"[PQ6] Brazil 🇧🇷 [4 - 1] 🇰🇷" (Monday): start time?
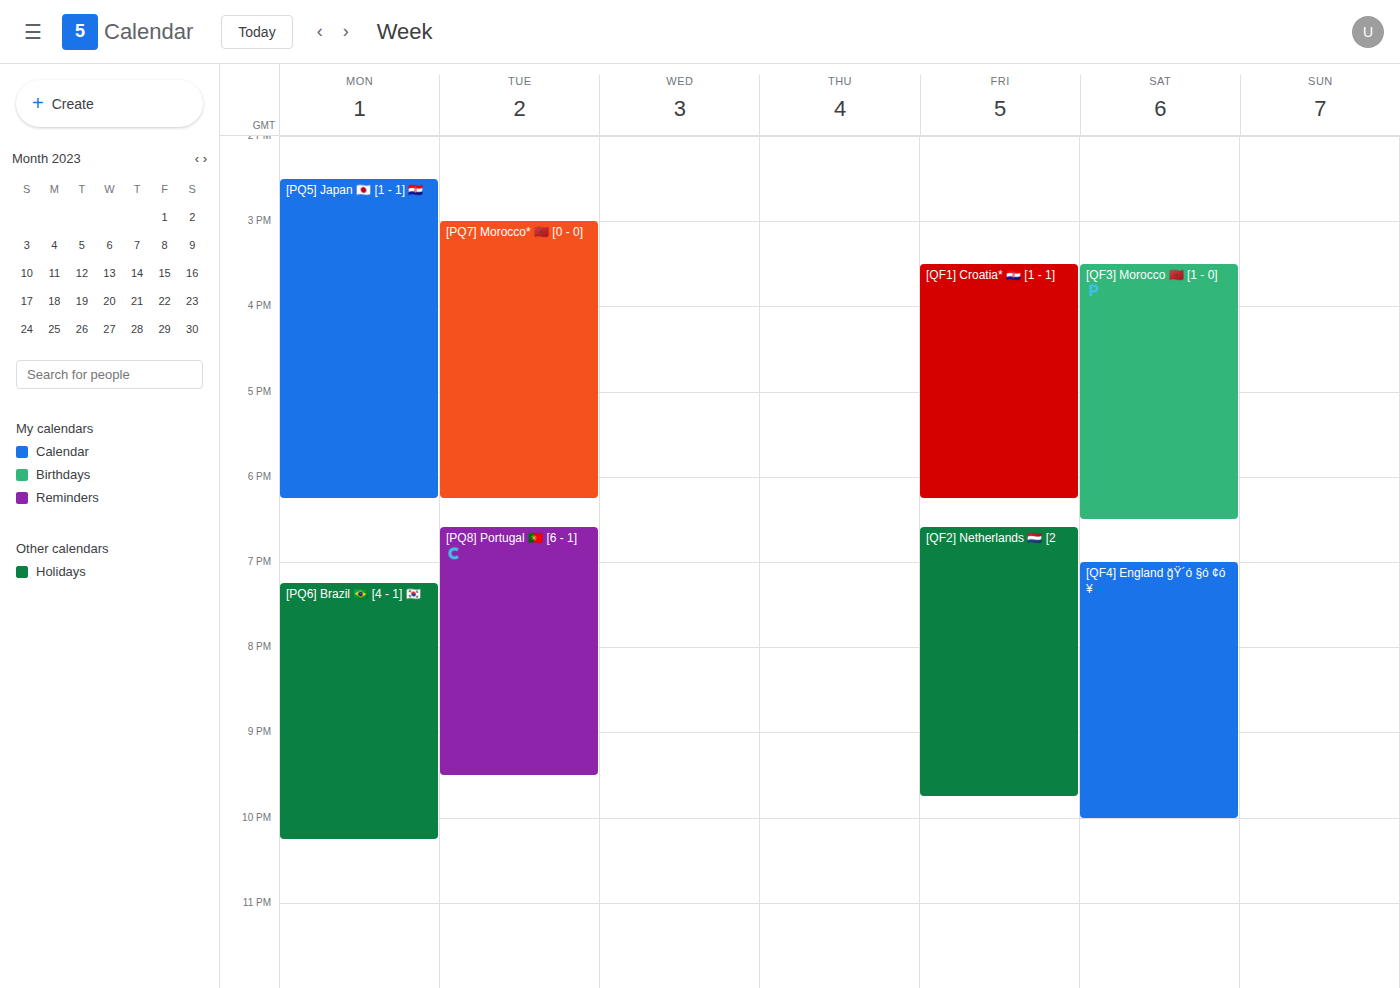
7:15 PM